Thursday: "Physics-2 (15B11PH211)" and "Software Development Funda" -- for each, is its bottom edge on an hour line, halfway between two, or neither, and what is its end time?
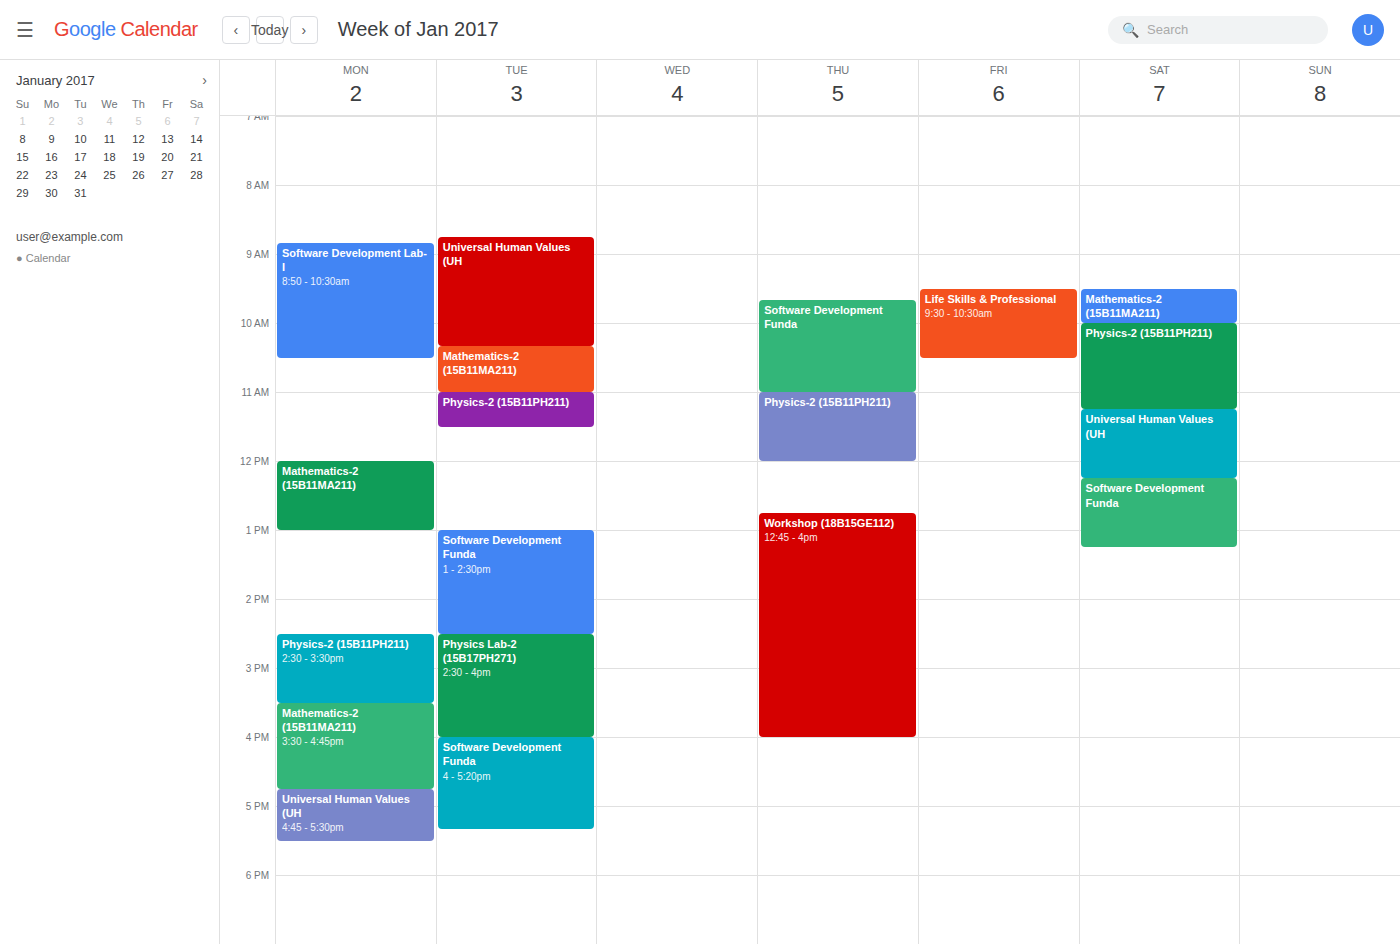
"Physics-2 (15B11PH211)": 12:00, exactly on the 12:00 line. "Software Development Funda": 11:00, exactly on the 11:00 line.